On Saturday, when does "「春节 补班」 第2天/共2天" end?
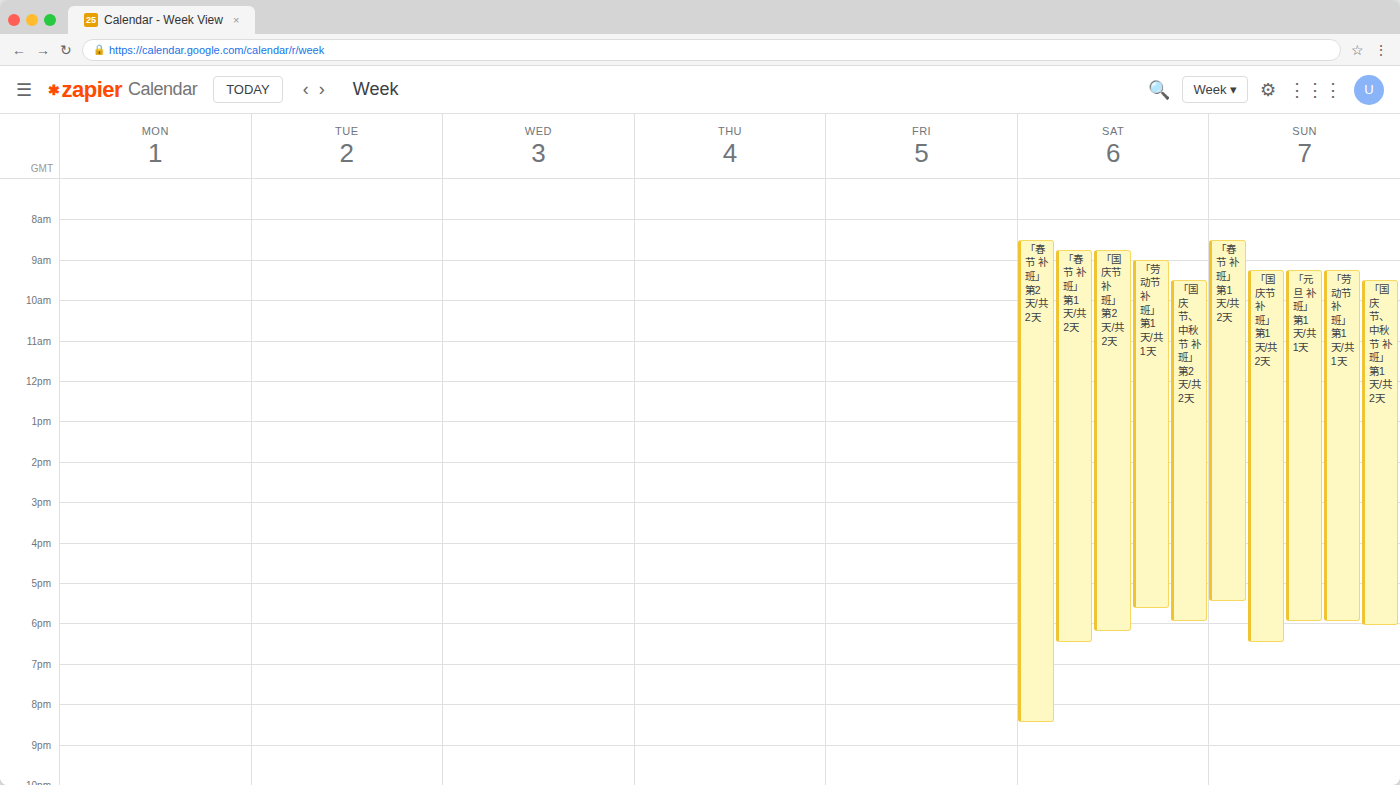
8:30 PM